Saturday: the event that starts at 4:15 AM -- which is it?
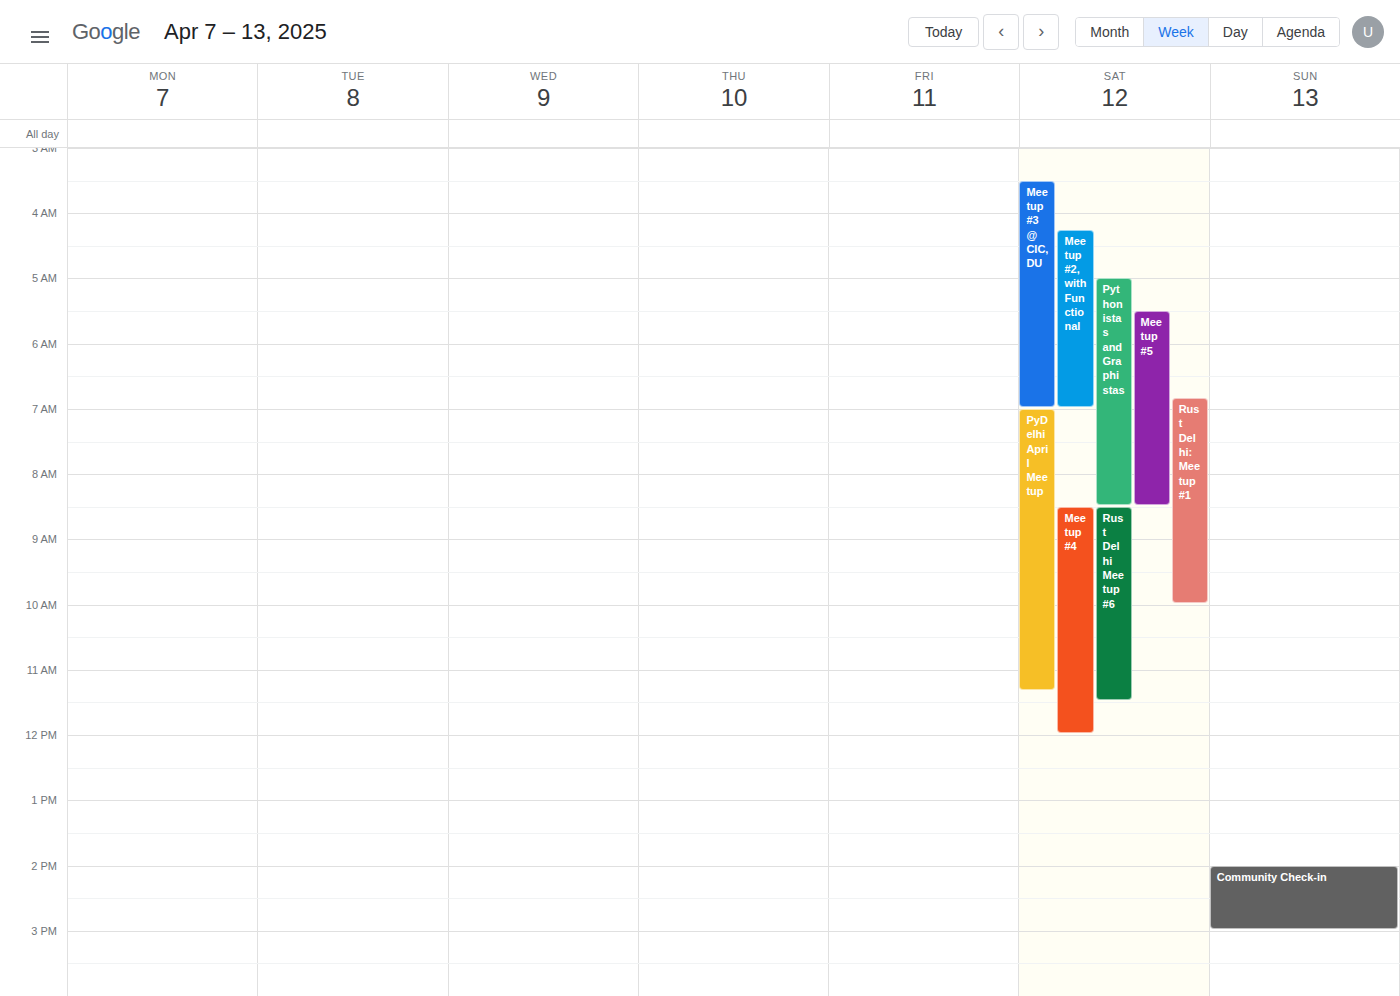
"Meetup #2, with Functional"